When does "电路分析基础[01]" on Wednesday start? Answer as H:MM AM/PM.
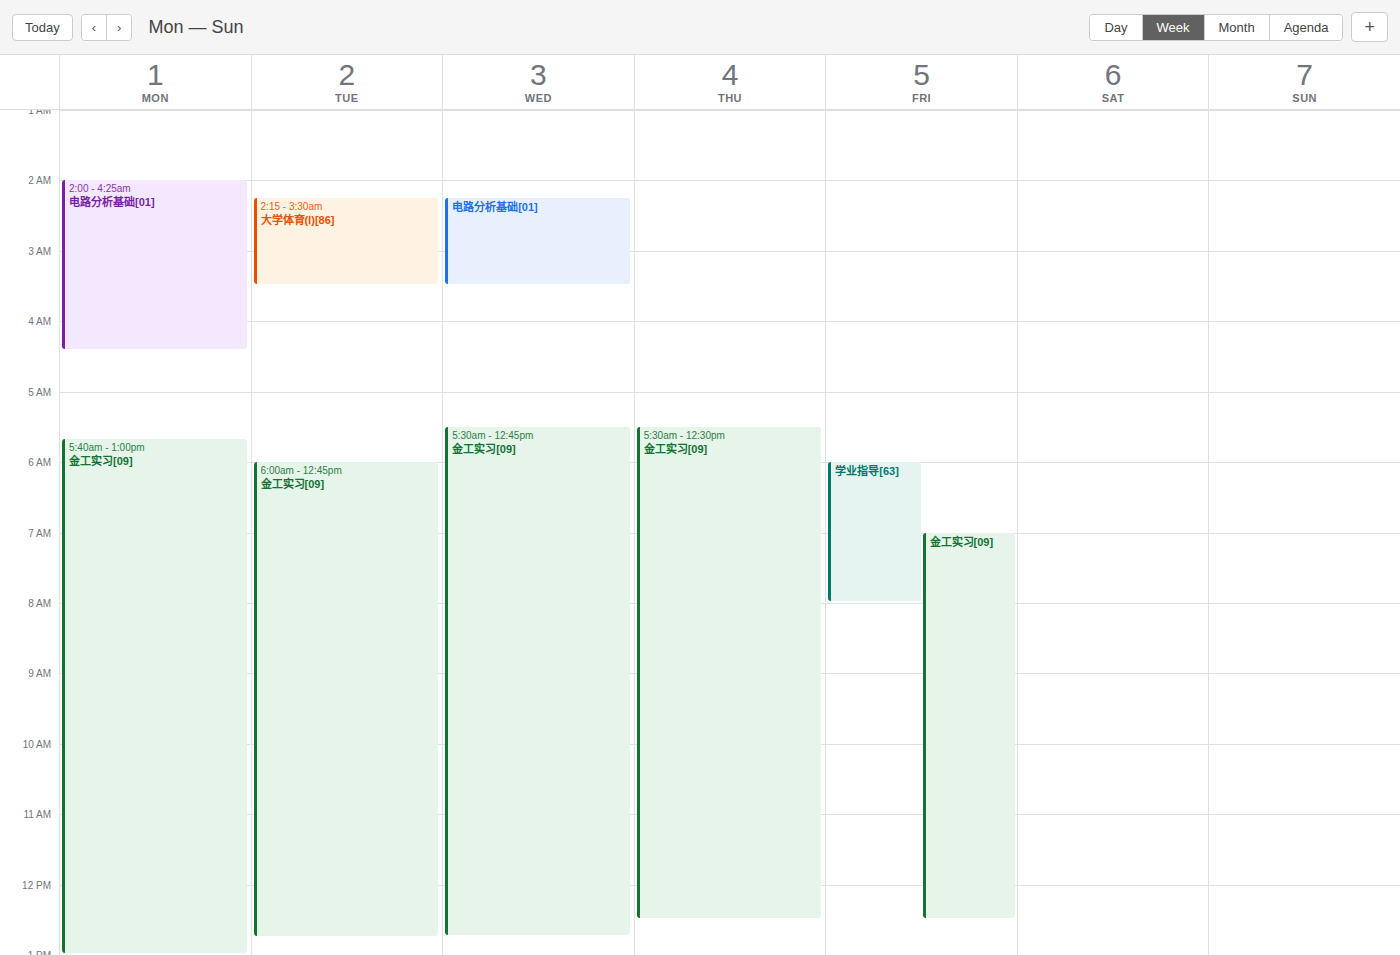
2:15 AM